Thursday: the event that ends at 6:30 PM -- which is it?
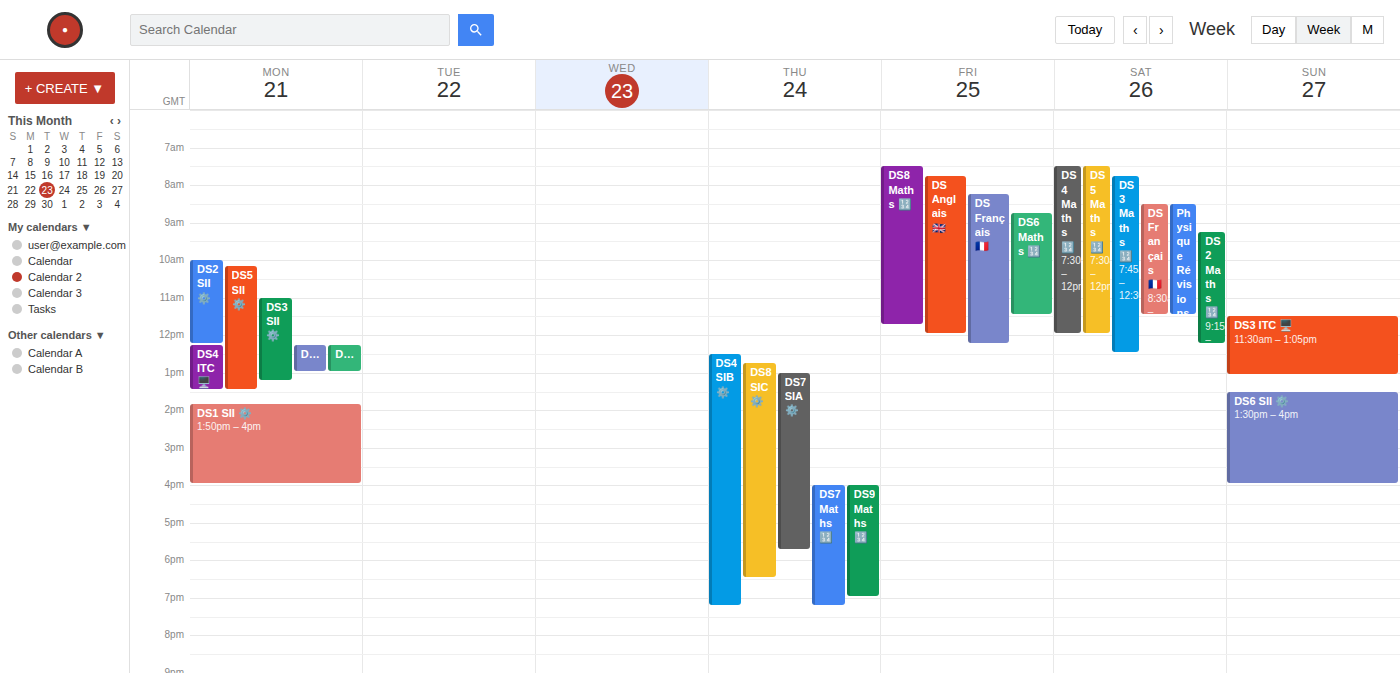
"DS8 SIC ⚙️"